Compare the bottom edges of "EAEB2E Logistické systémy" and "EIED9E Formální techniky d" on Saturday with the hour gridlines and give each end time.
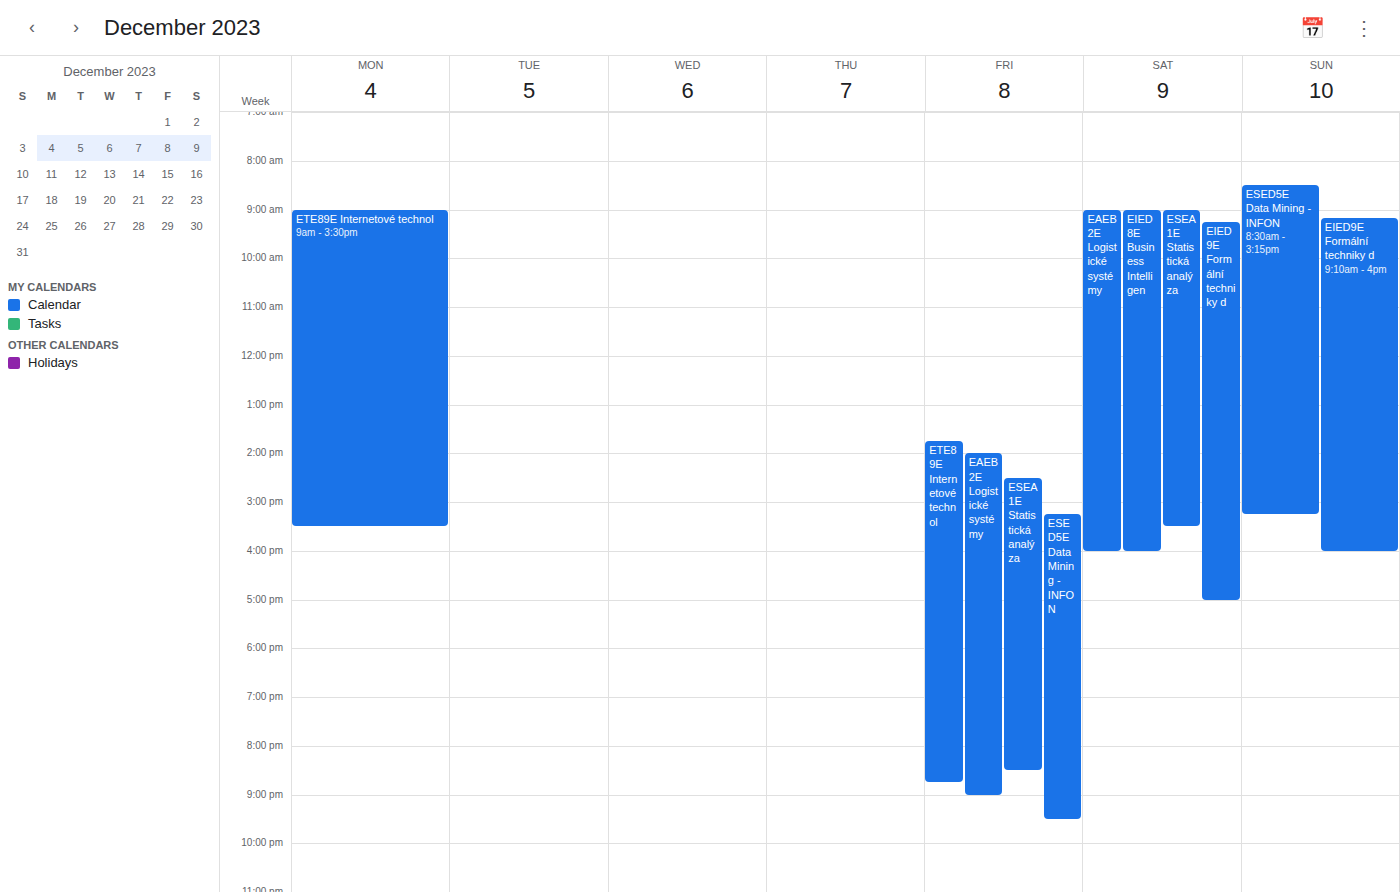
"EAEB2E Logistické systémy": 4:00 PM, exactly on the 4 PM line. "EIED9E Formální techniky d": 5:00 PM, exactly on the 5 PM line.